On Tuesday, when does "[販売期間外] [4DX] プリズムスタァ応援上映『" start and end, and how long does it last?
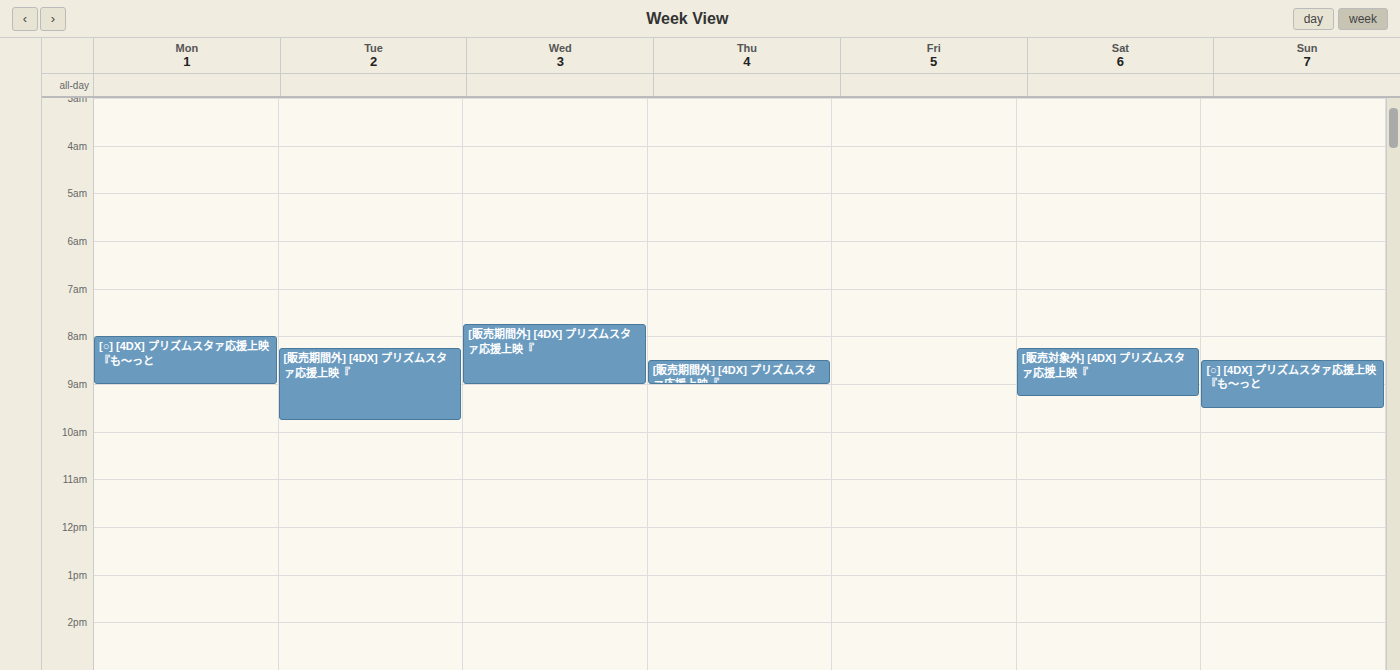
8:15 AM to 9:45 AM, 1 hour 30 minutes